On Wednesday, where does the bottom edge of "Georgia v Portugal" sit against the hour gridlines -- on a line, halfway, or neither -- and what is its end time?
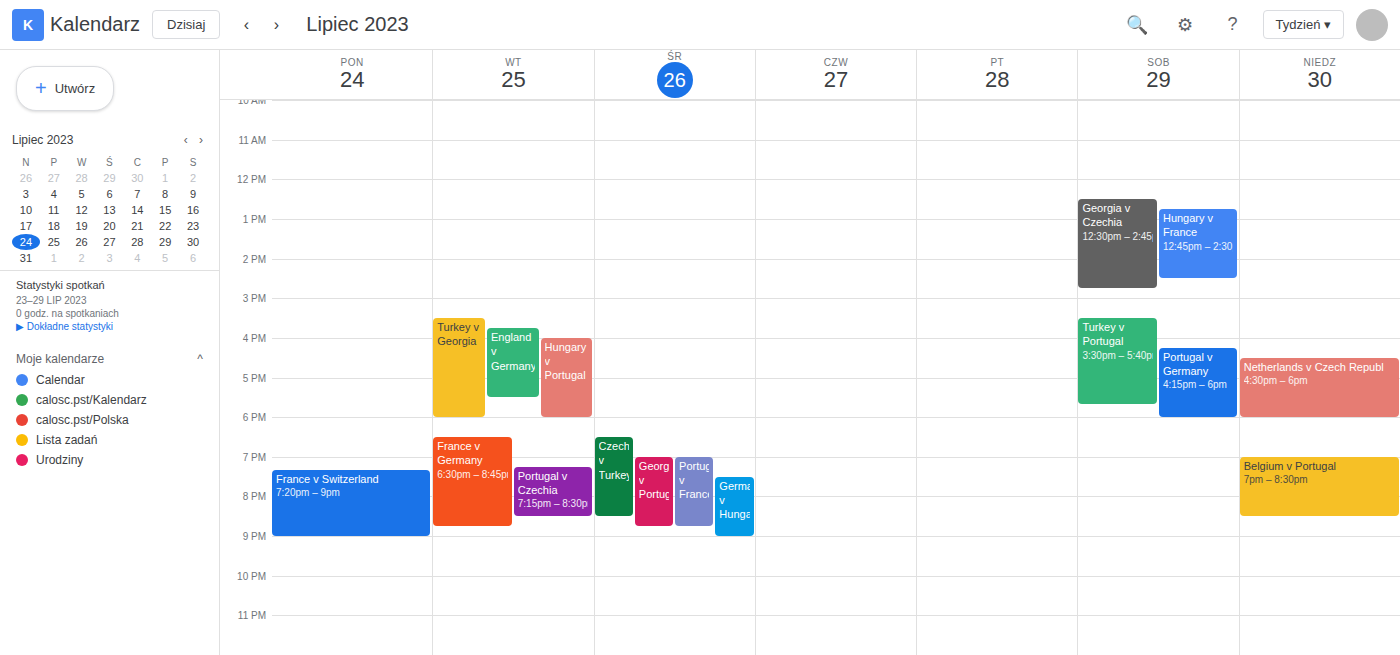
8:45 PM -- neither: three quarters of the way from the 8 PM line to the 9 PM line.